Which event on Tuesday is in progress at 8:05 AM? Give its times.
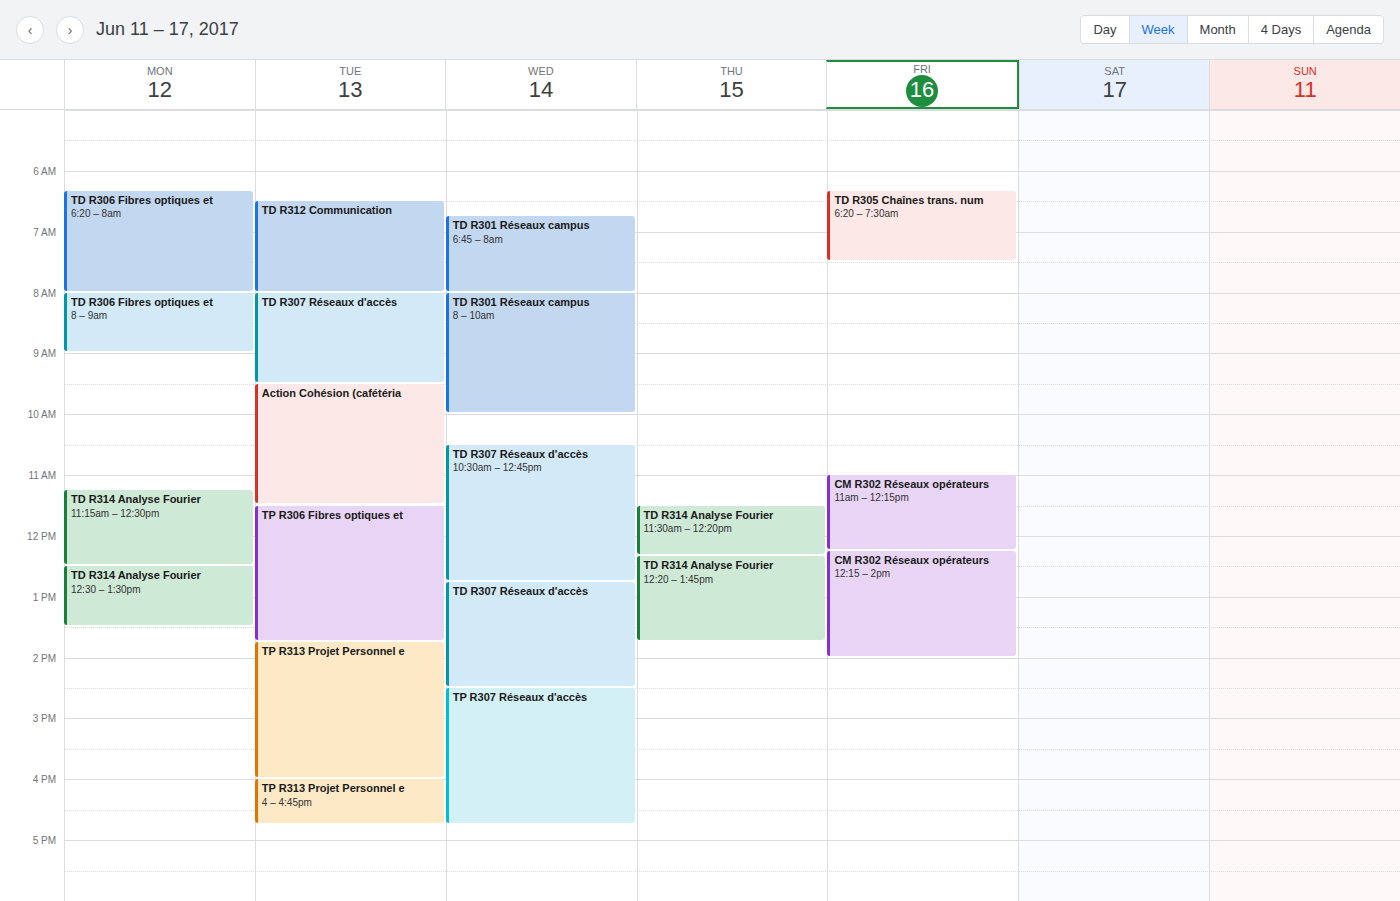
"TD R307 Réseaux d'accès", 8:00 AM to 9:30 AM